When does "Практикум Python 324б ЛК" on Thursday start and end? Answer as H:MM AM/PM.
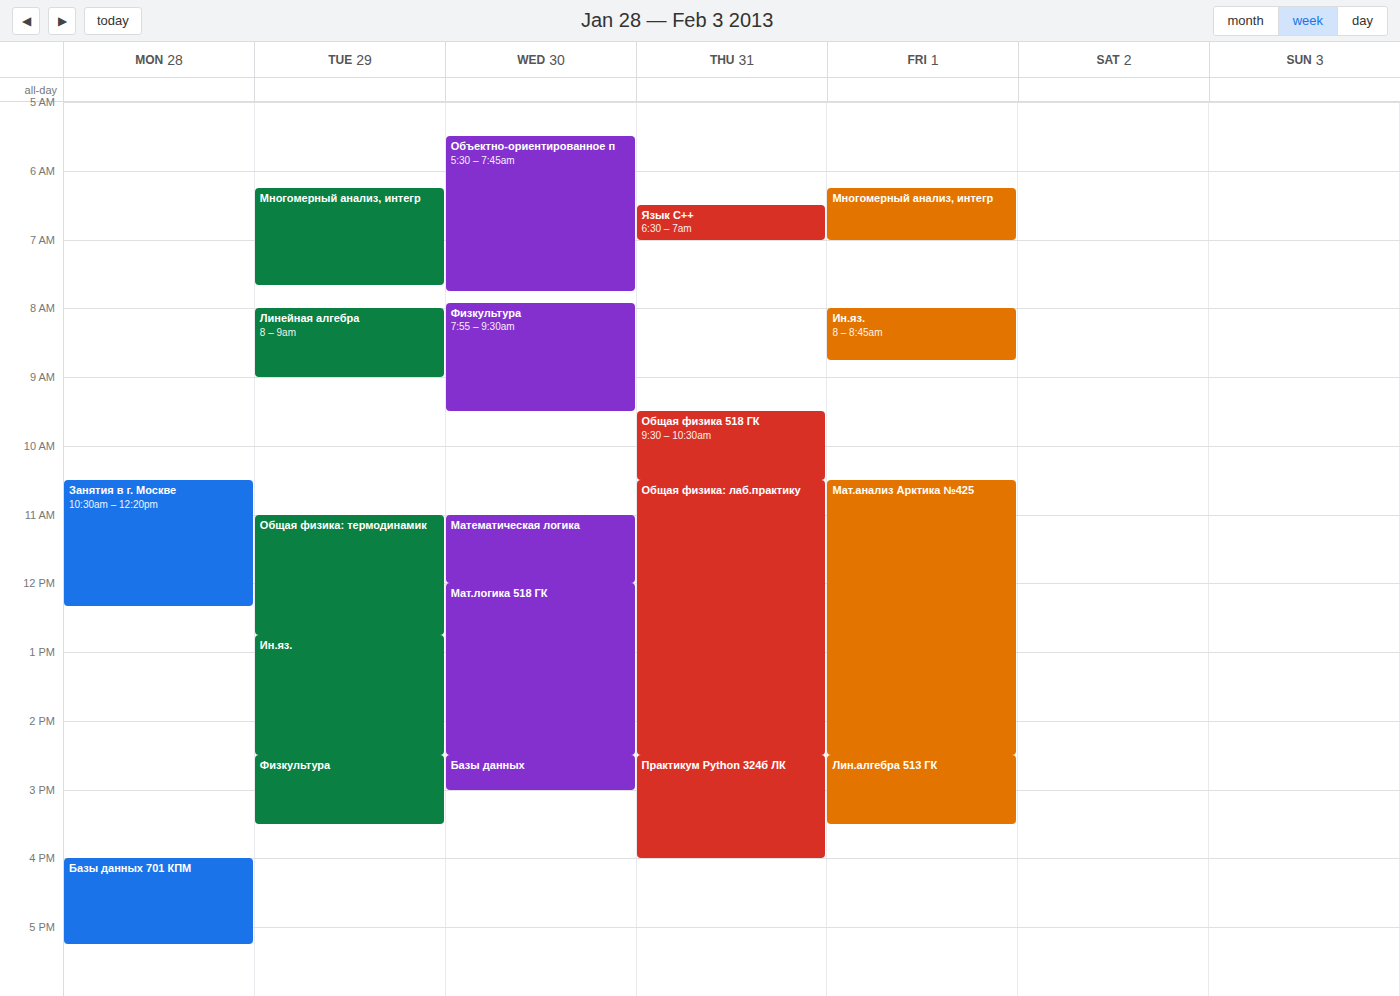
2:30 PM to 4:00 PM